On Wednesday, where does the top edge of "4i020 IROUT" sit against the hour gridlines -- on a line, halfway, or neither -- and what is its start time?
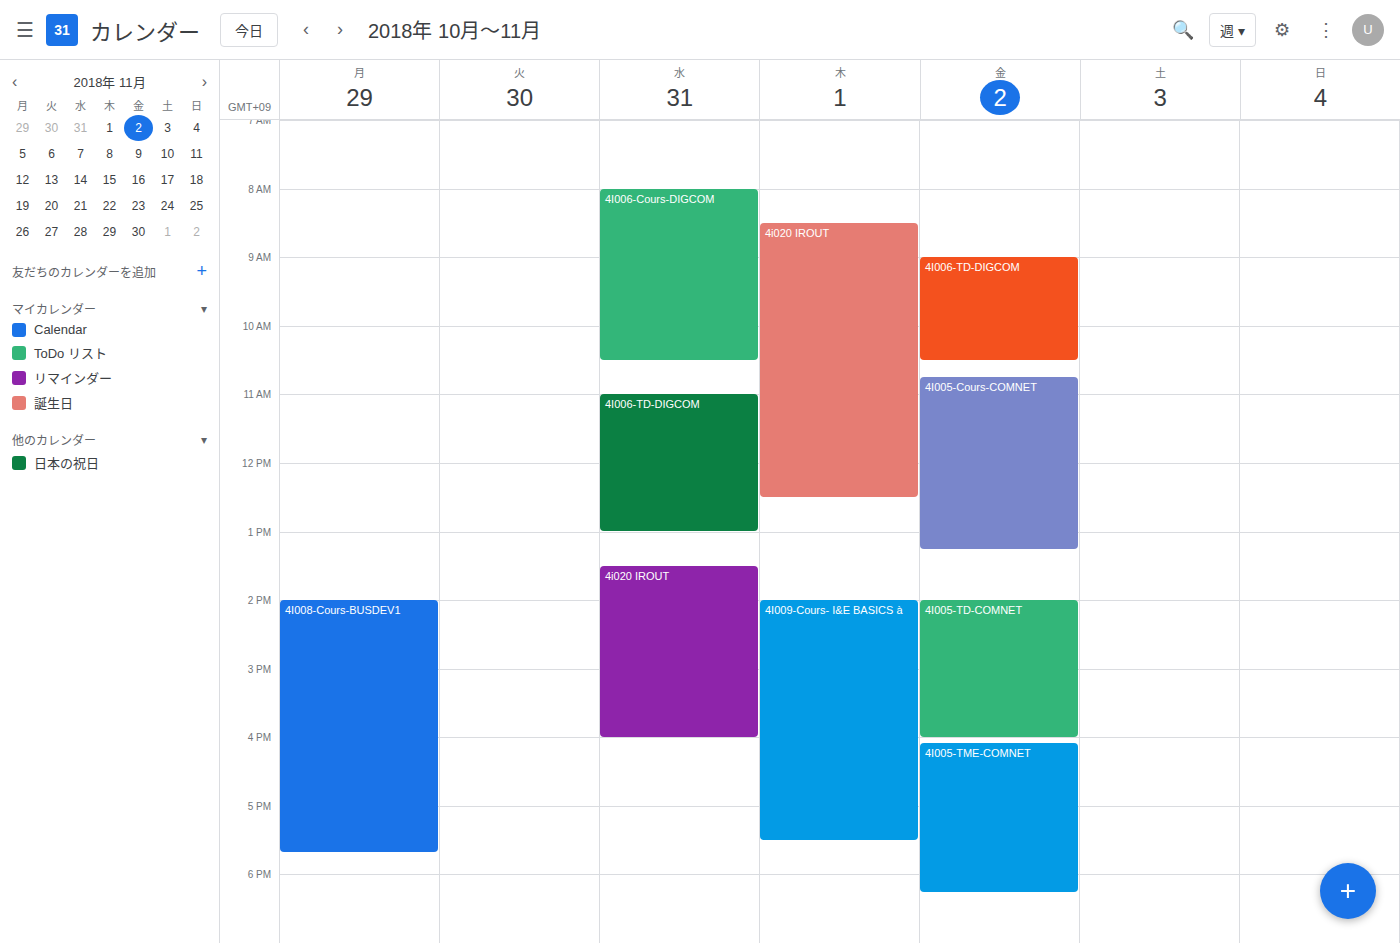
13:30 -- halfway between the 13:00 and 14:00 lines.